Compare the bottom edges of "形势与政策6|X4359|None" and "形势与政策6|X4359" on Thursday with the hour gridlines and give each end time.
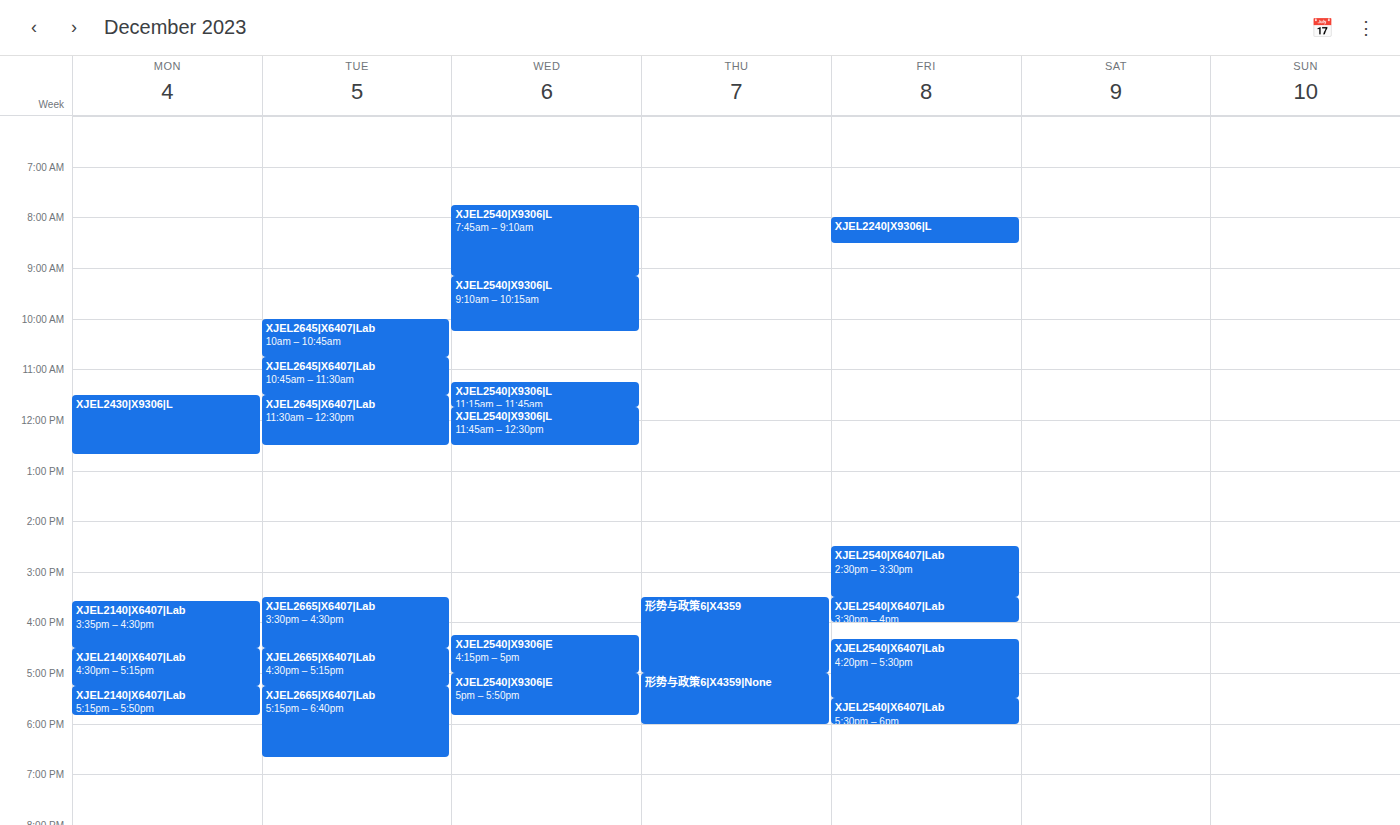
"形势与政策6|X4359|None": 6:00 PM, exactly on the 6 PM line. "形势与政策6|X4359": 5:00 PM, exactly on the 5 PM line.